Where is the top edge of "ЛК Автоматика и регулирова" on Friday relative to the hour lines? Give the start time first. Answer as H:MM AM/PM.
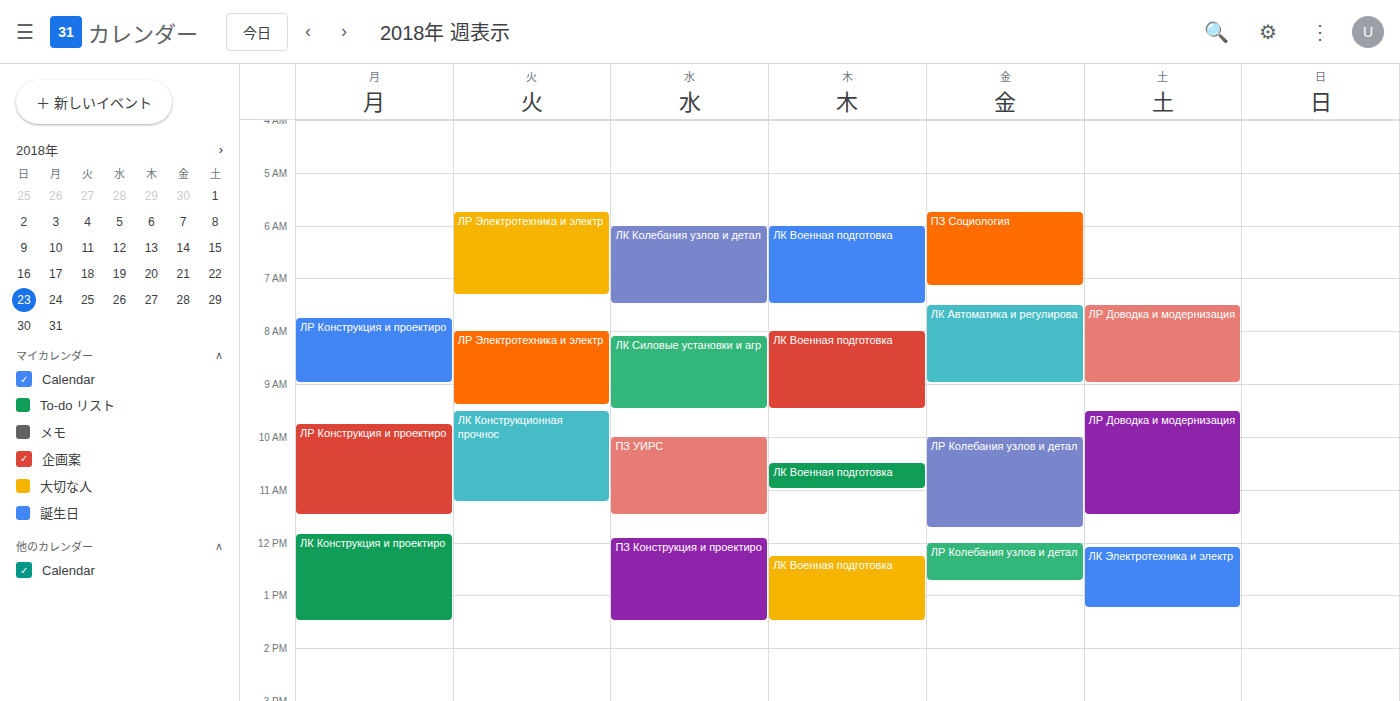
7:30 AM -- halfway between the 7 AM and 8 AM lines.